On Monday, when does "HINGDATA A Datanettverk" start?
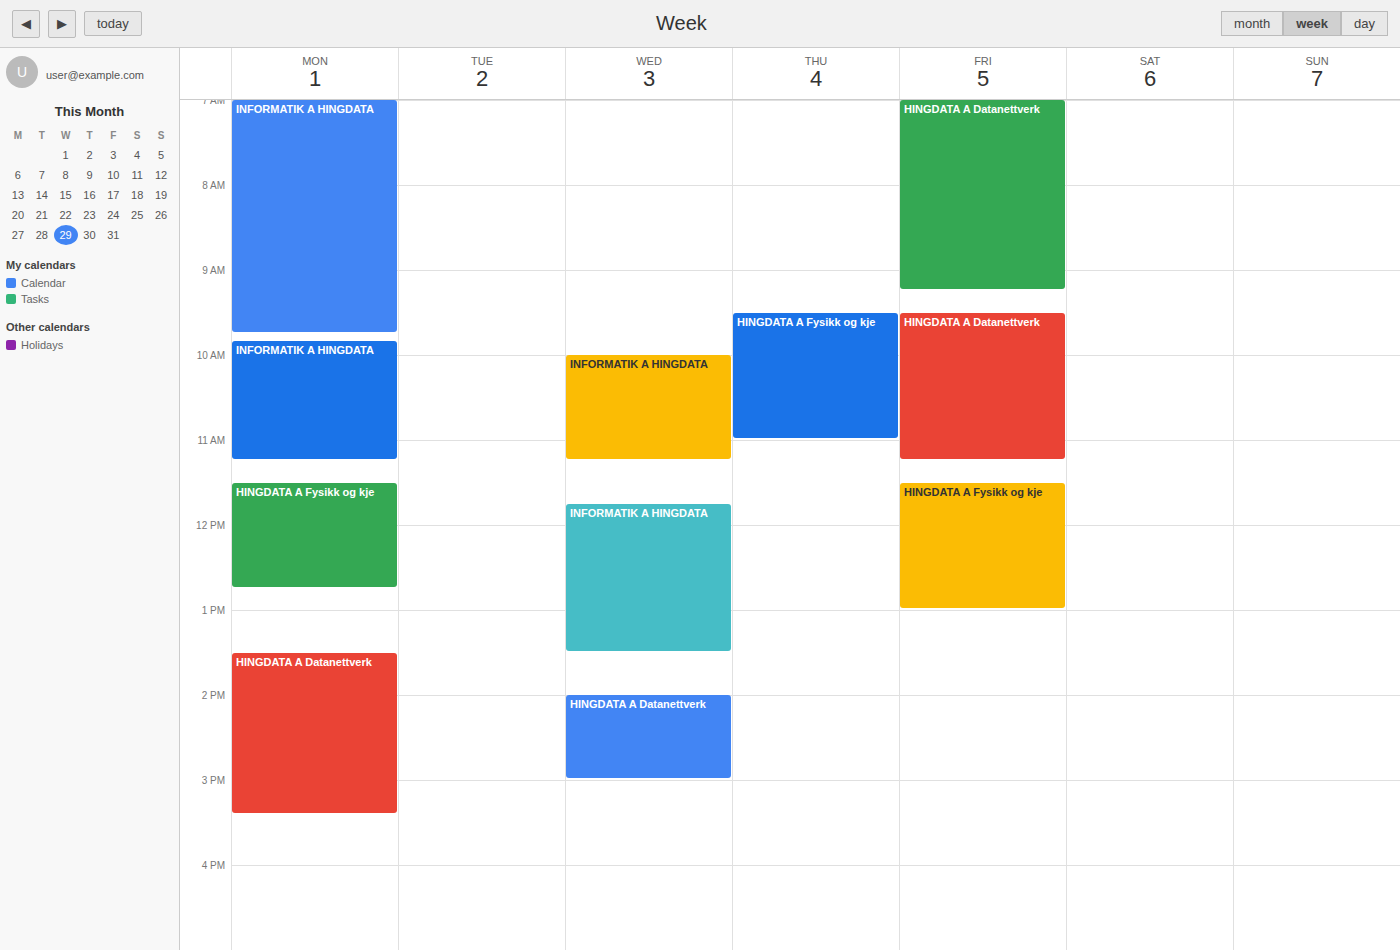
1:30 PM